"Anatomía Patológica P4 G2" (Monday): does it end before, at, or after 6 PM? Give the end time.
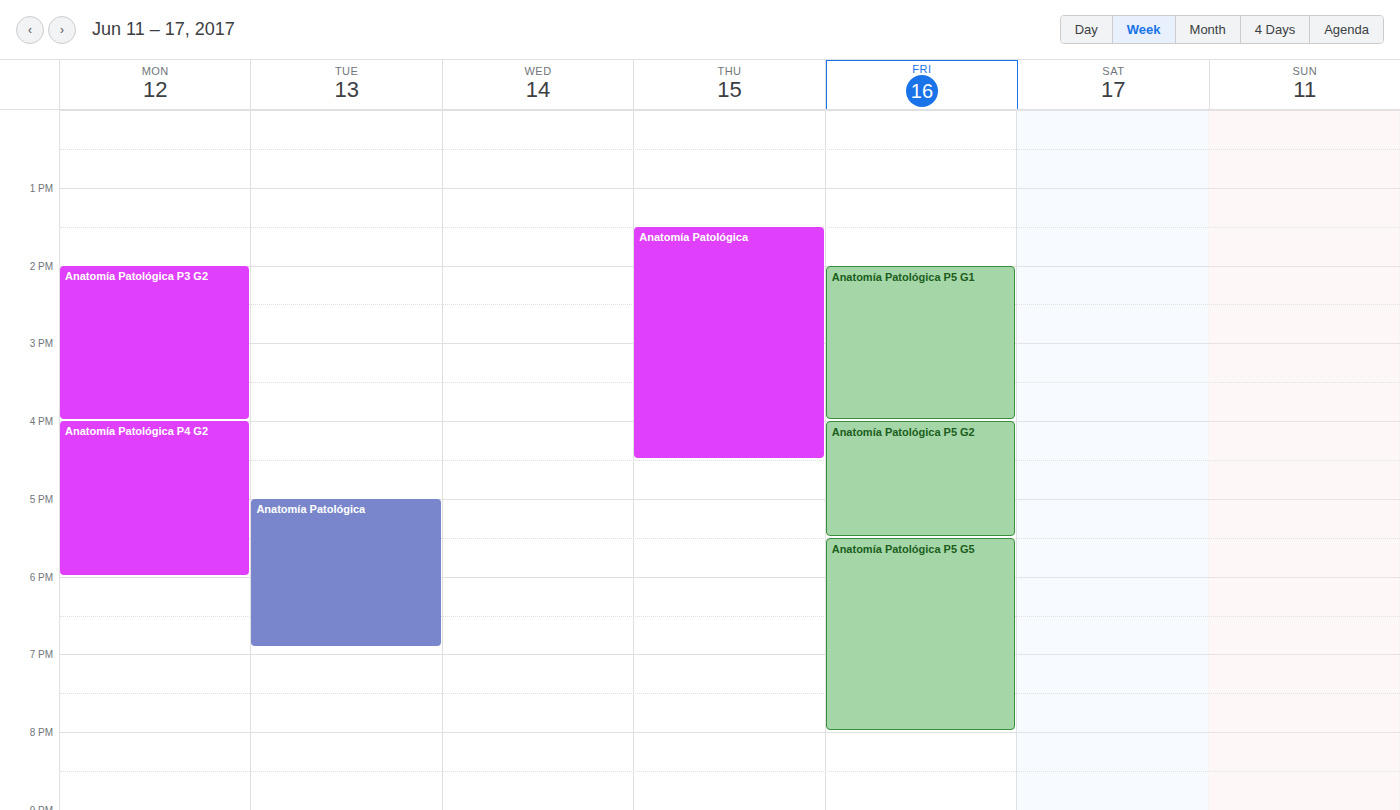
6:00 PM -- exactly at 6 PM, on the 6 PM line.